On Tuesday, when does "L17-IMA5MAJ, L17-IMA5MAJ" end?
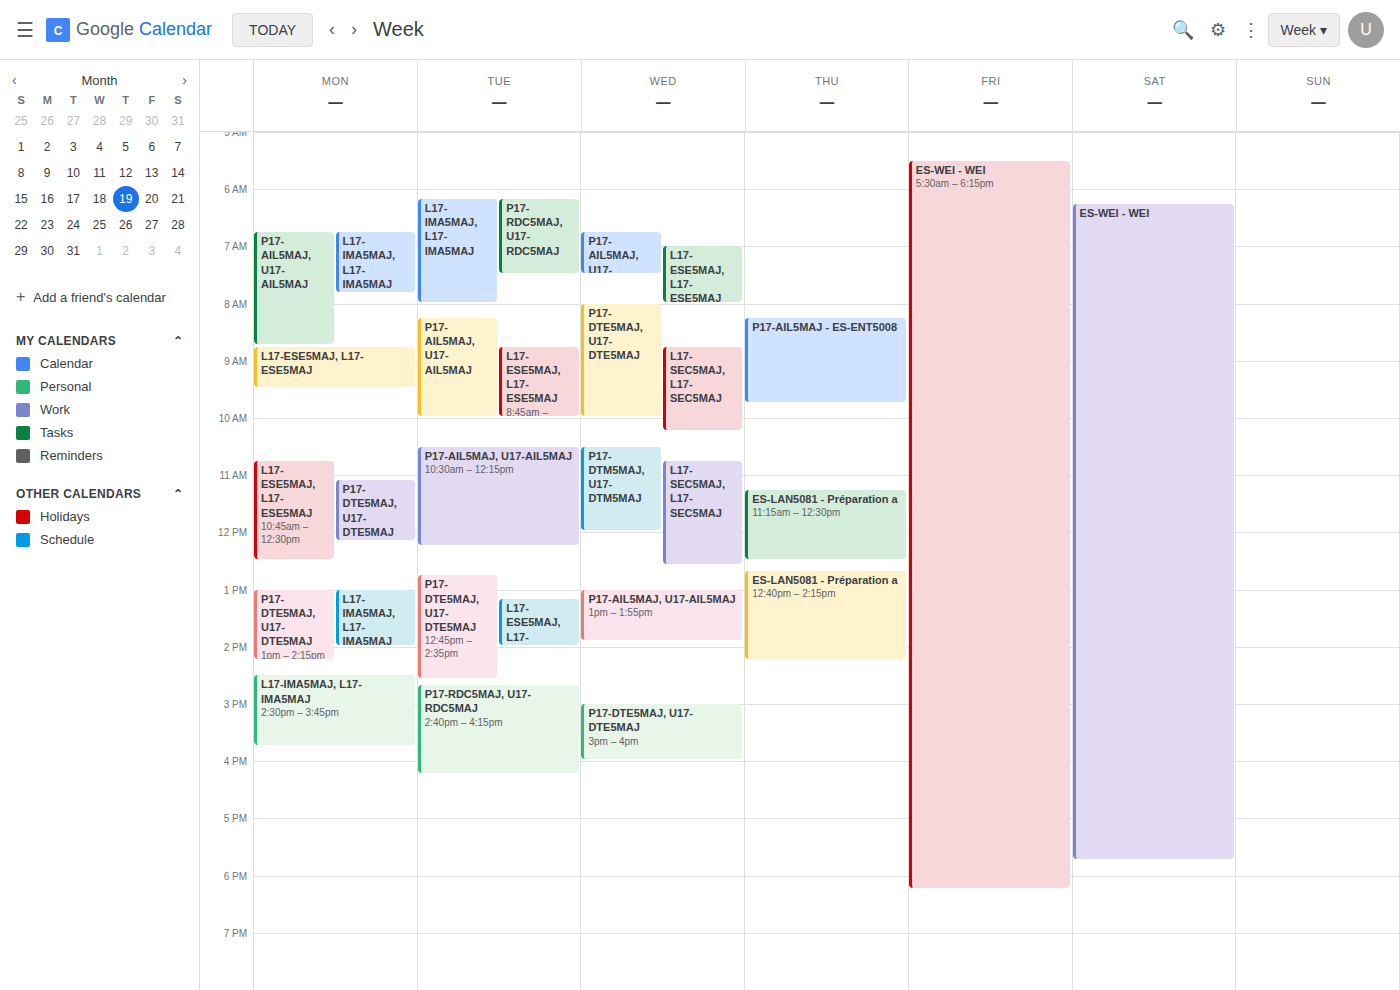
8:00 AM